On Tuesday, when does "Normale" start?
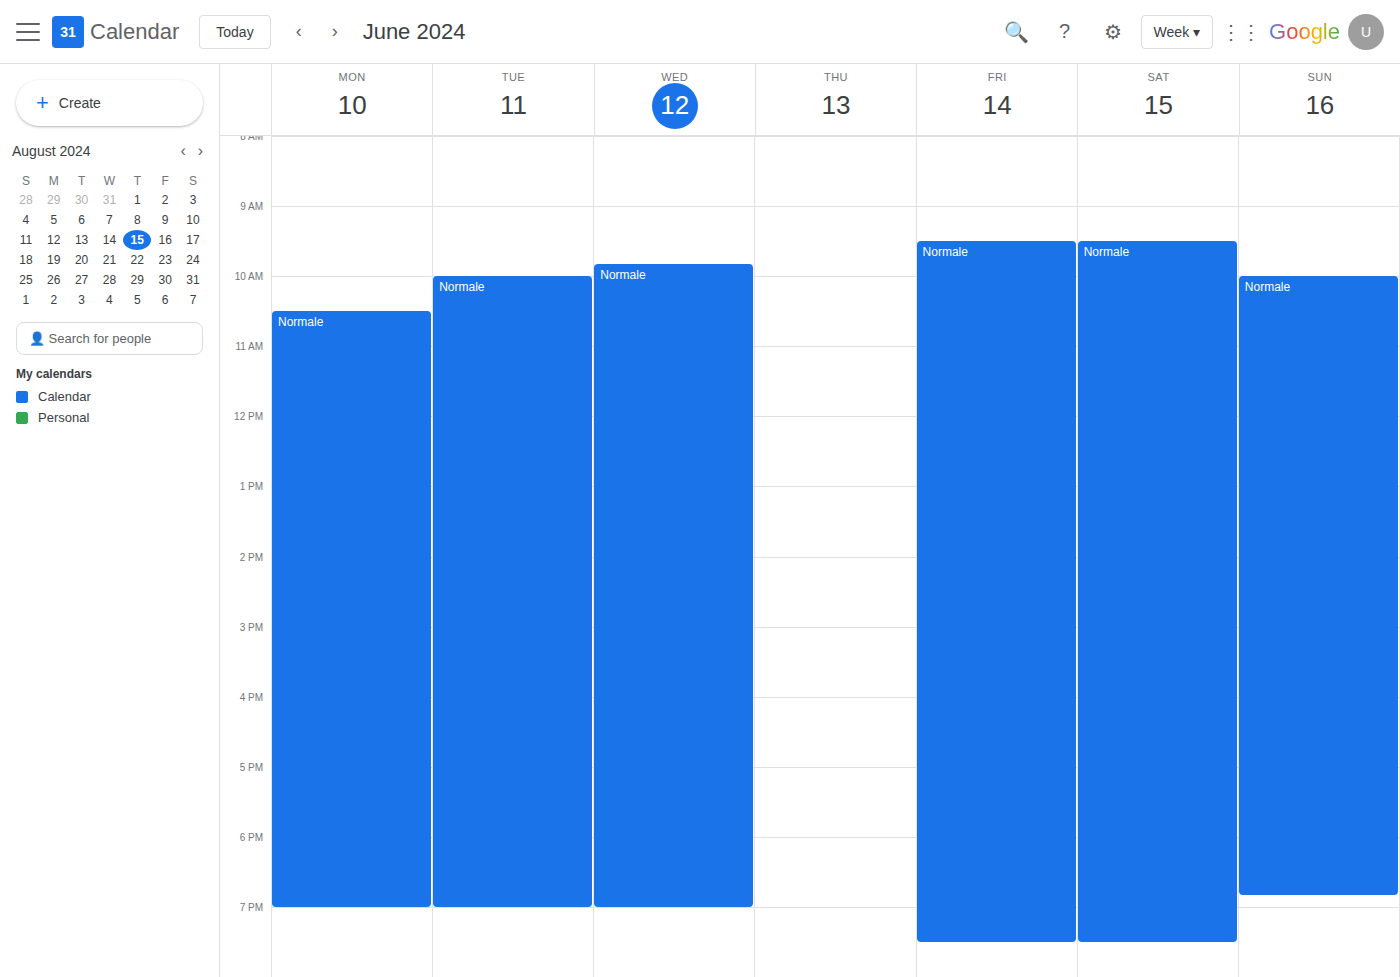
10:00 AM